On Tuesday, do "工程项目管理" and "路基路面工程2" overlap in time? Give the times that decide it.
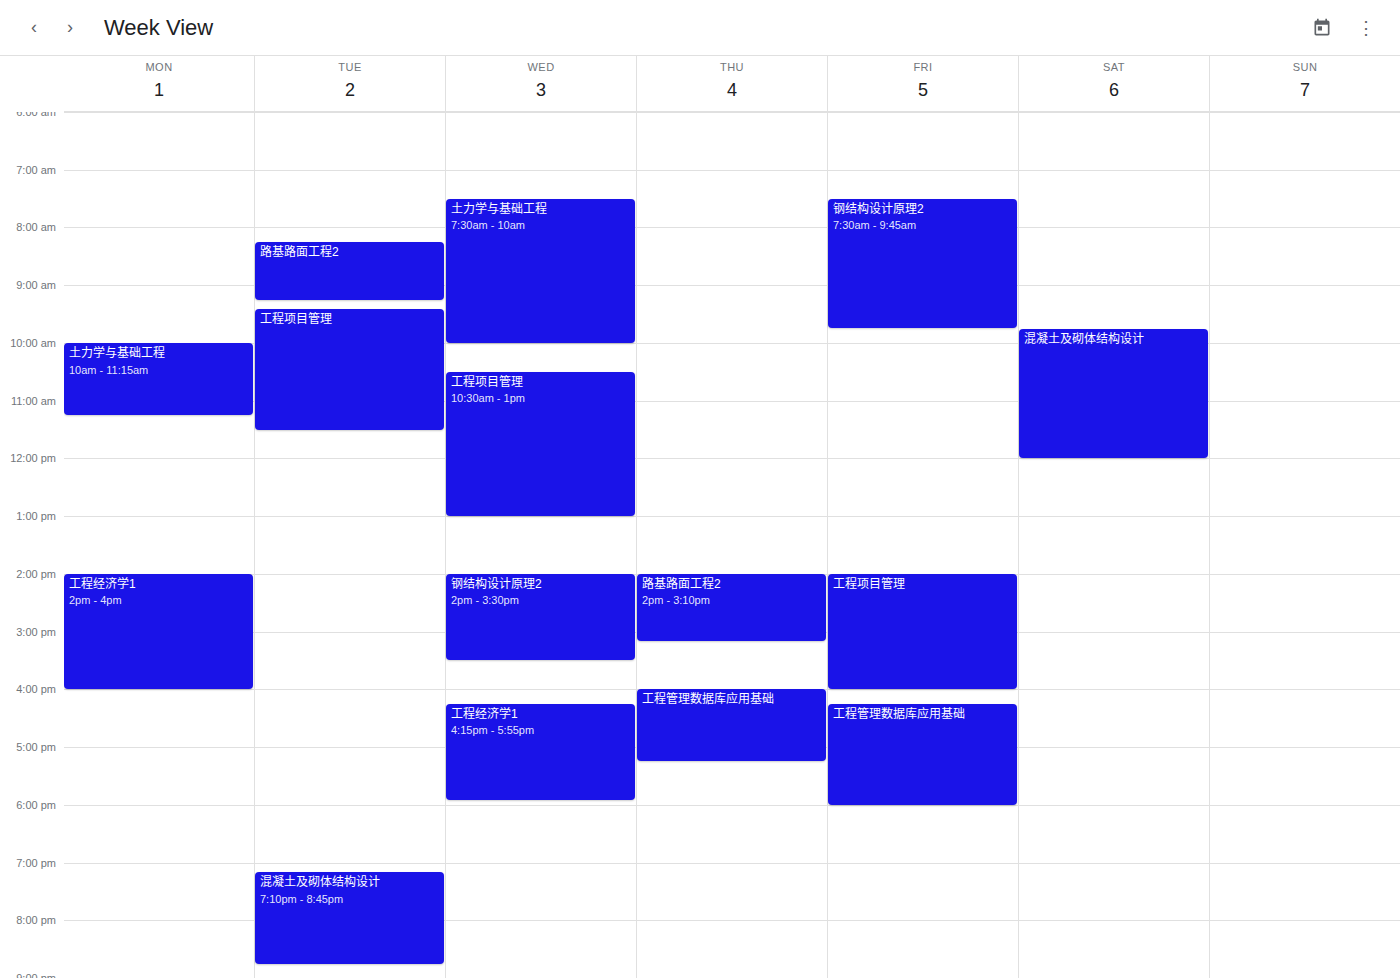
"路基路面工程2" ends at 9:15 AM and "工程项目管理" starts at 9:25 AM -- no overlap.